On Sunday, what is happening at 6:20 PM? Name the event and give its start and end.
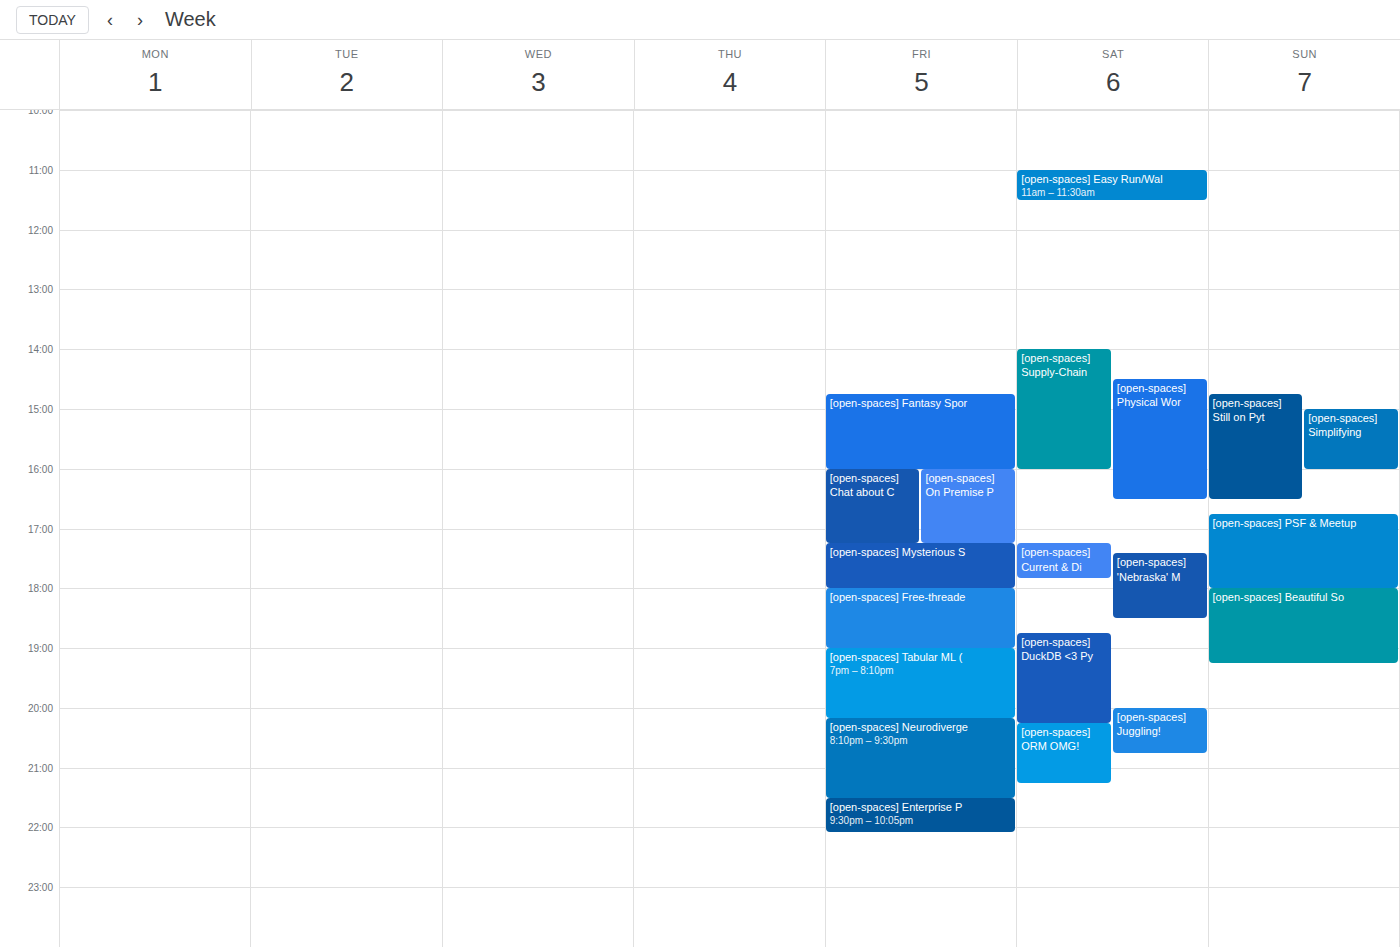
"[open-spaces] Beautiful So", 6:00 PM to 7:15 PM